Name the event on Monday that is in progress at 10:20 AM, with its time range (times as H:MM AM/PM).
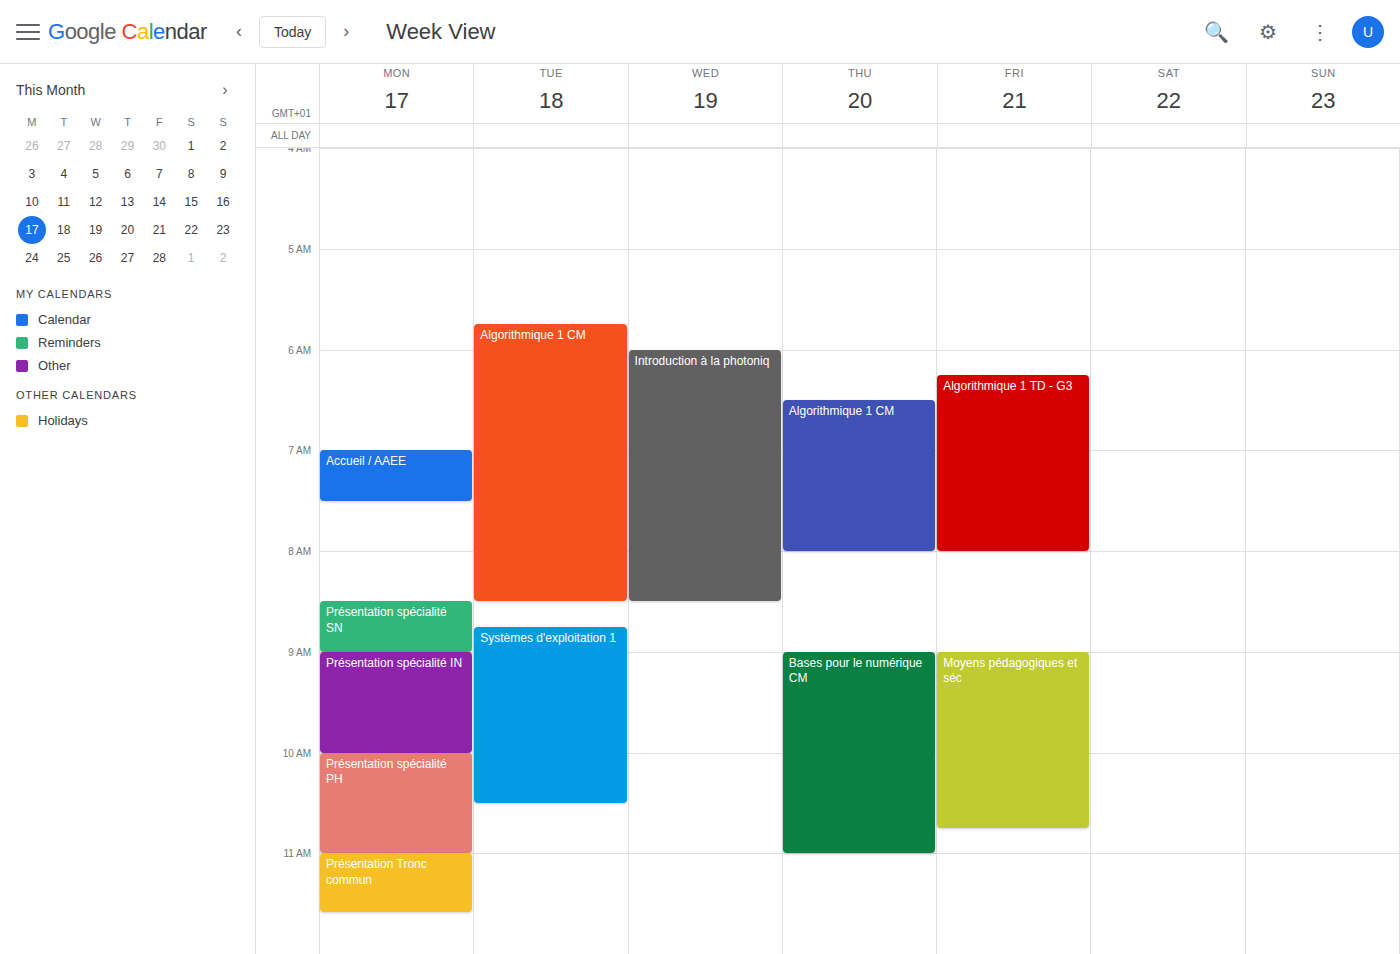
"Présentation spécialité PH", 10:00 AM to 11:00 AM